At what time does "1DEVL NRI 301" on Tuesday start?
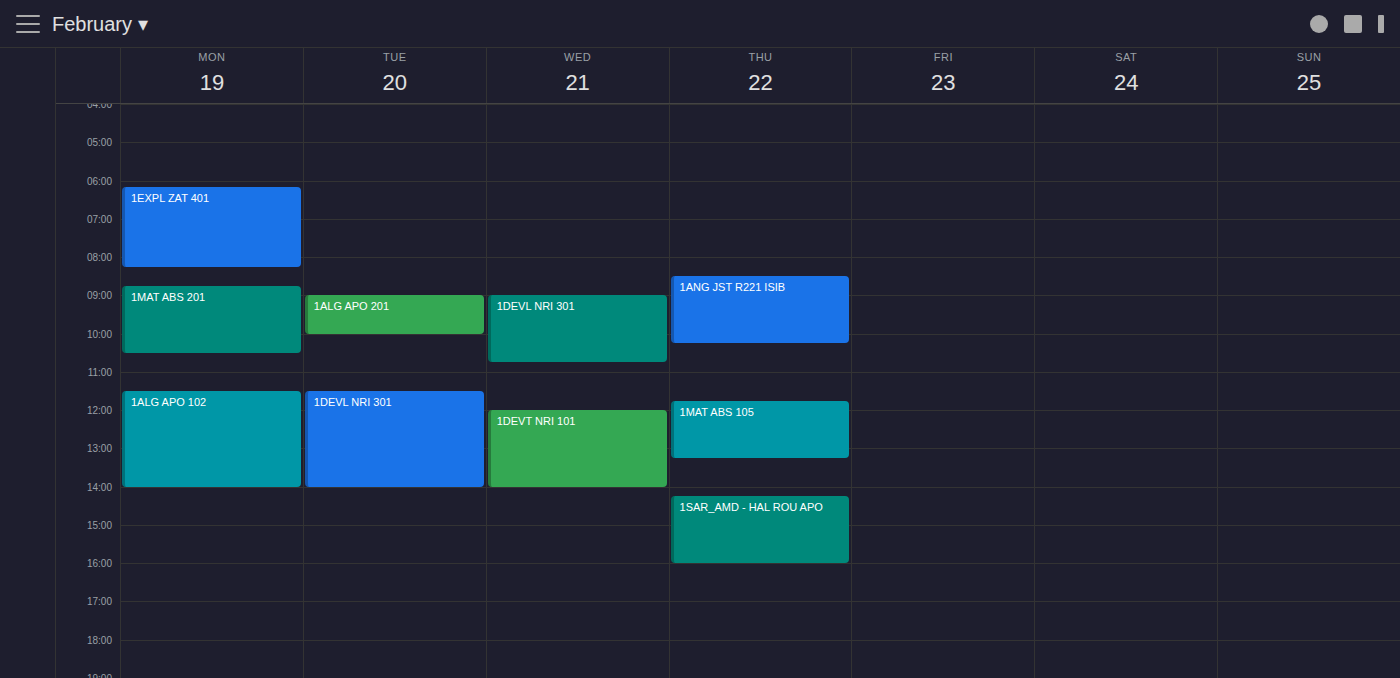
11:30 AM